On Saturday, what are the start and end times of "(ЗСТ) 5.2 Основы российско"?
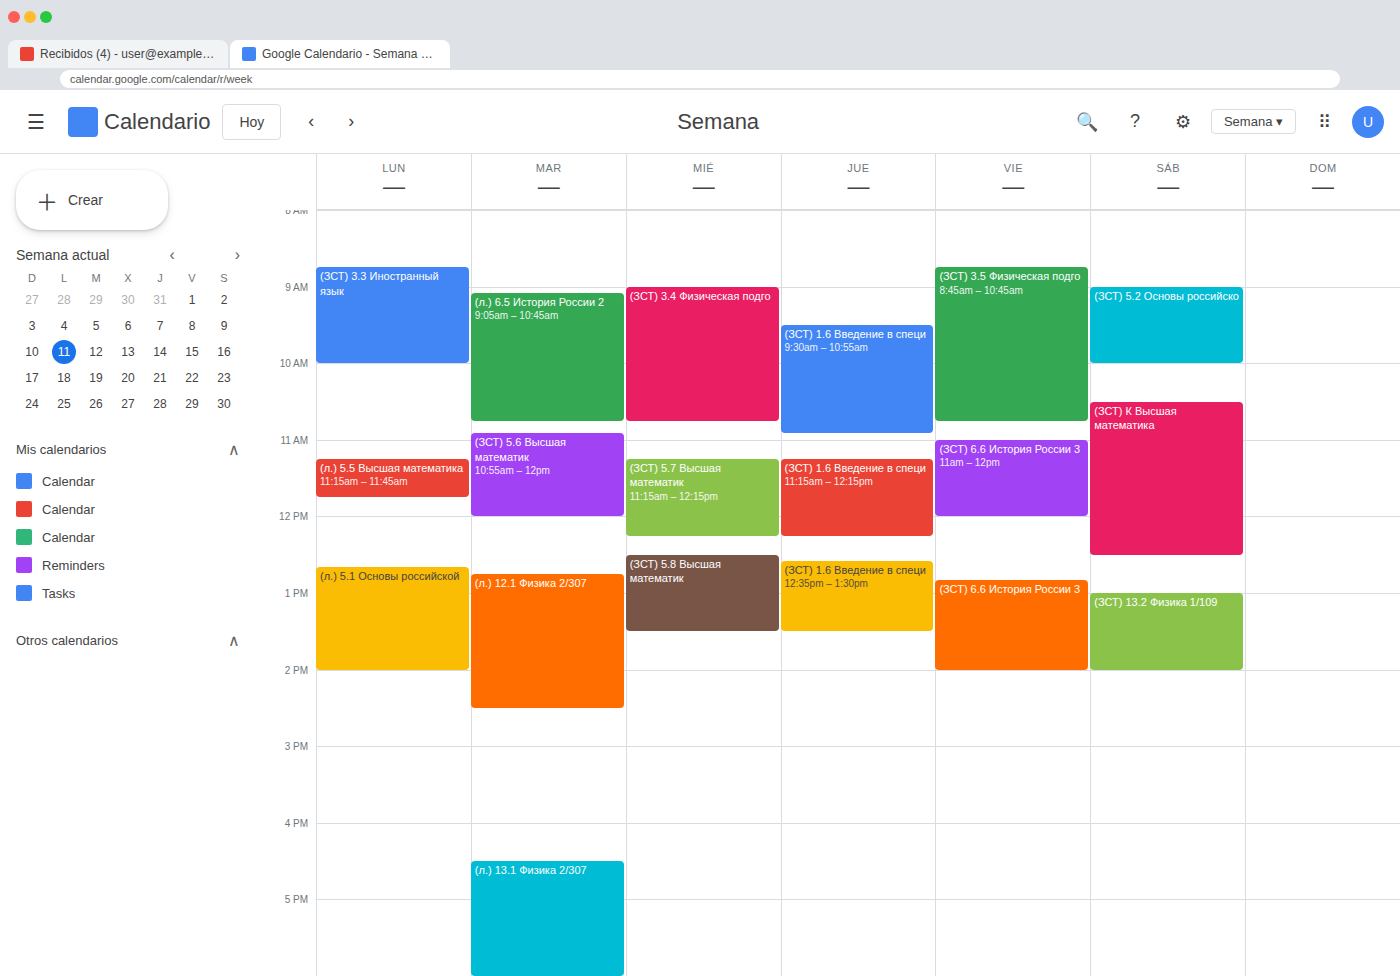
9:00 AM to 10:00 AM